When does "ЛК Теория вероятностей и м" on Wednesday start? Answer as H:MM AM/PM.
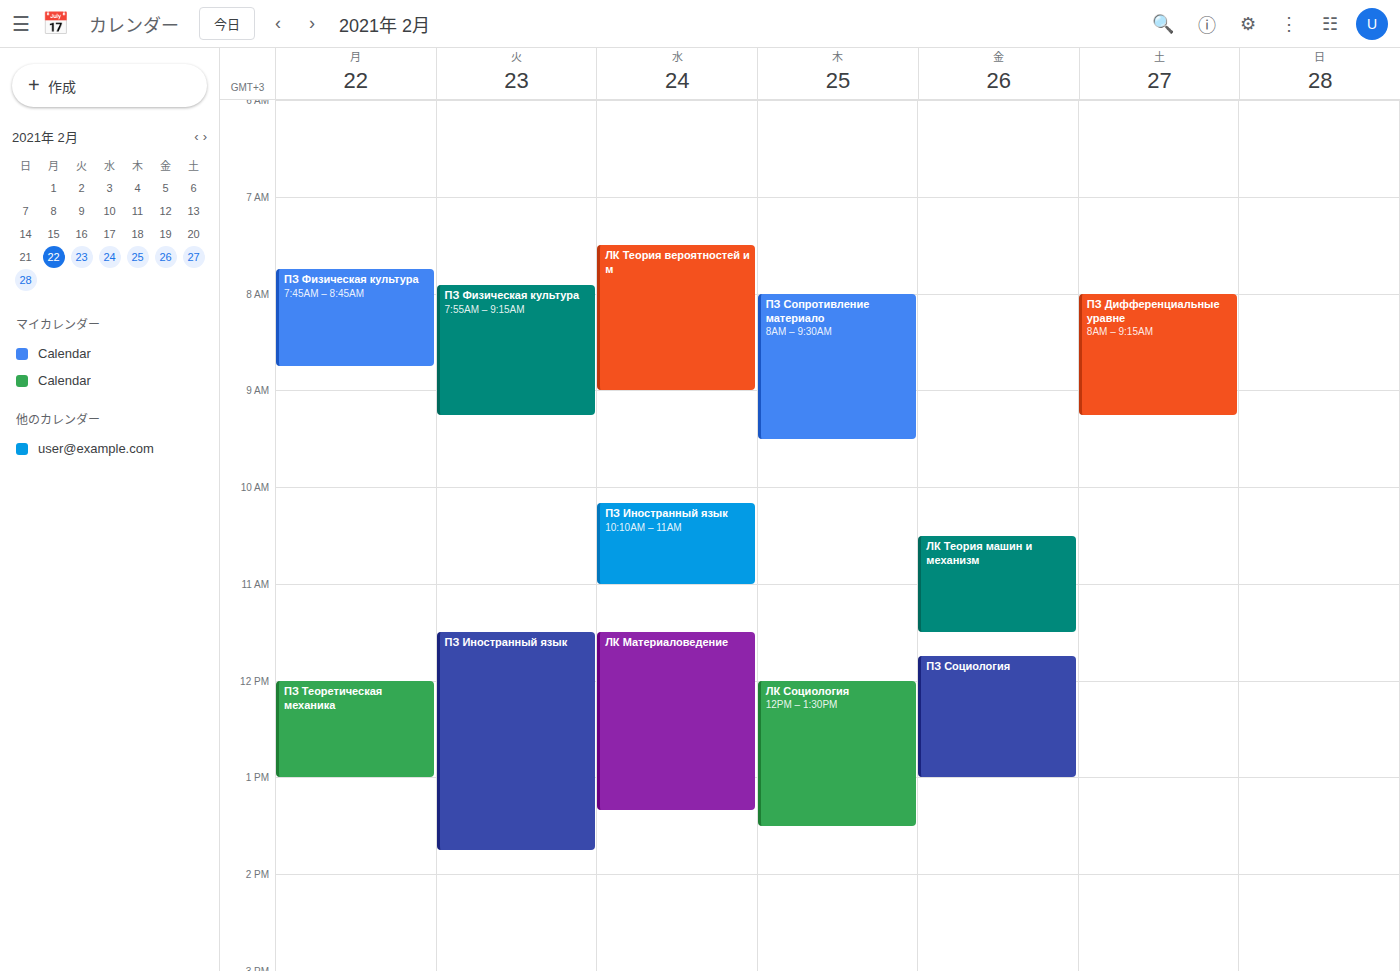
7:30 AM